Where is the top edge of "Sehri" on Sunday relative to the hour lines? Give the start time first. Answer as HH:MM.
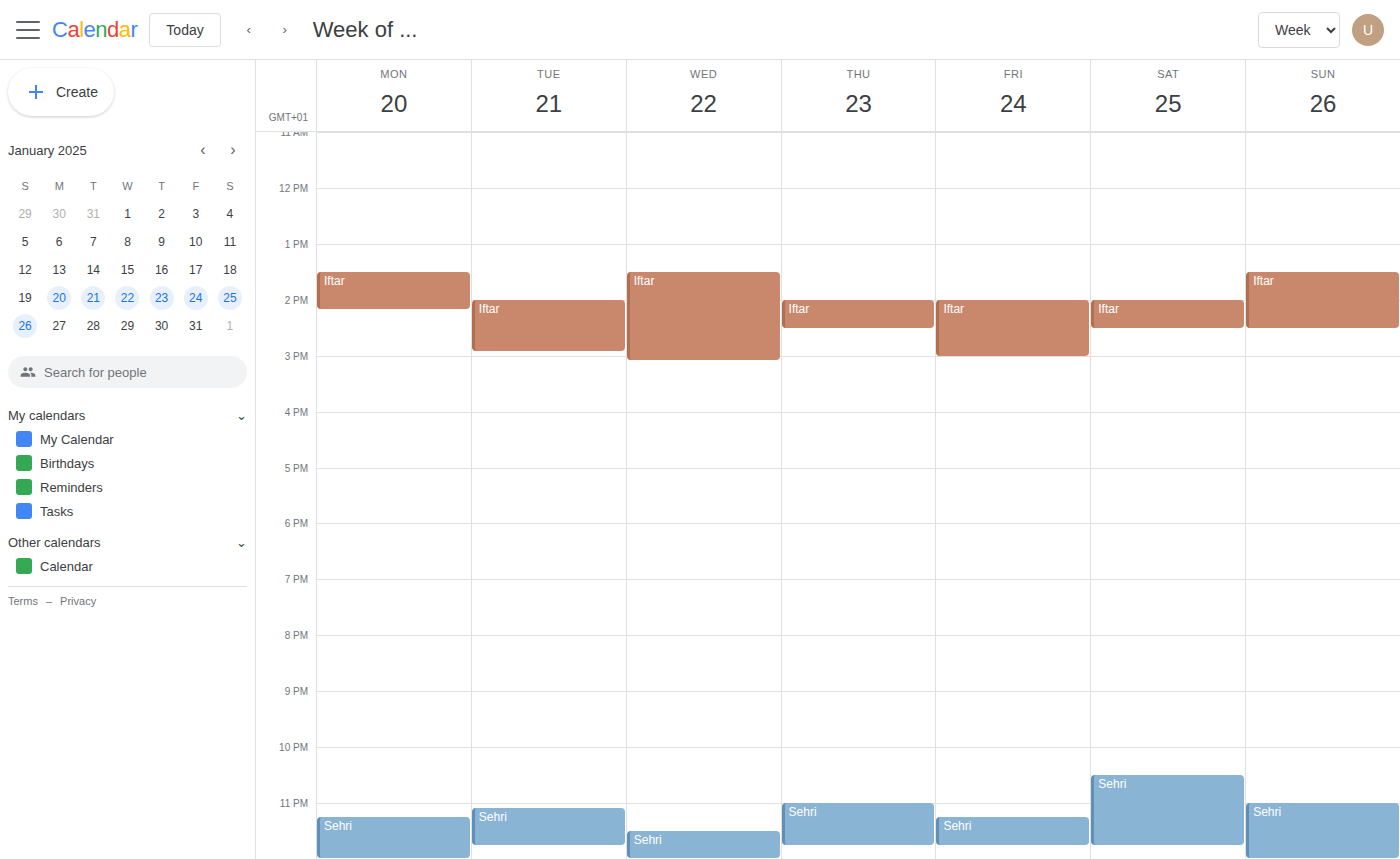
23:00 -- exactly on the 23:00 line.